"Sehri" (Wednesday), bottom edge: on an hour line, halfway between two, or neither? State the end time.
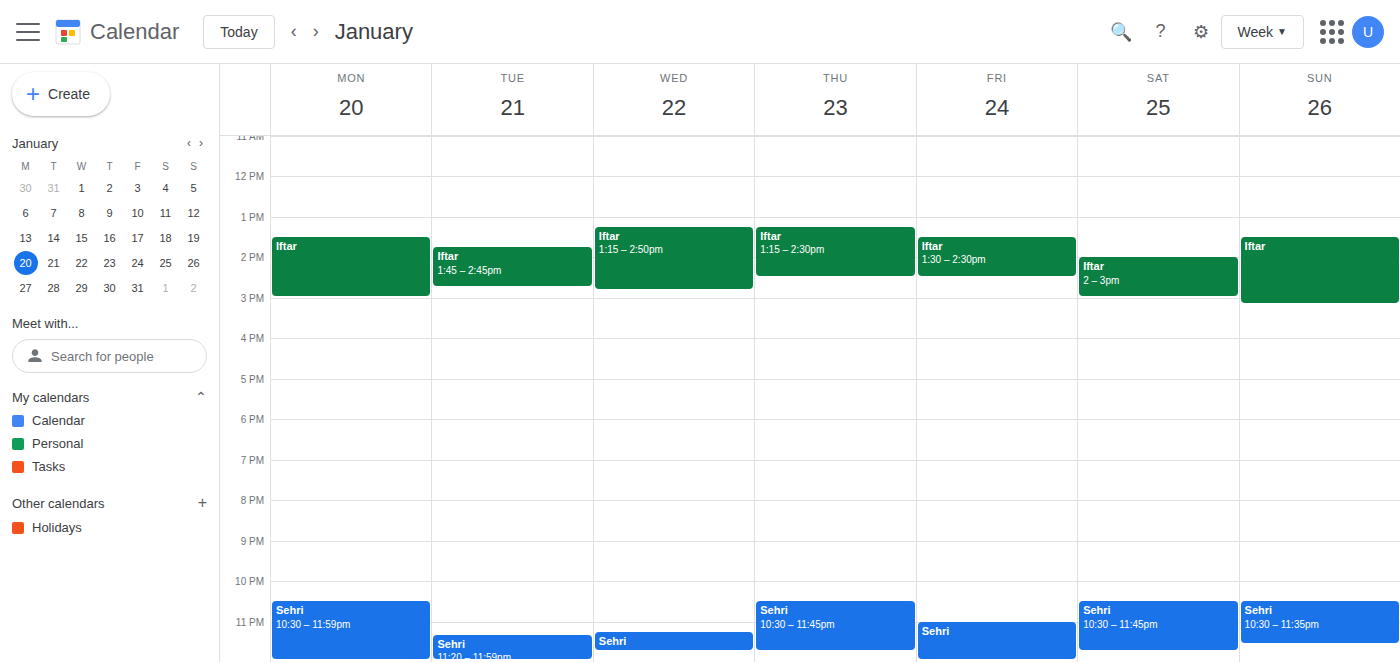
11:45 PM -- neither: three quarters of the way from the 11 PM line to the 12 AM line.